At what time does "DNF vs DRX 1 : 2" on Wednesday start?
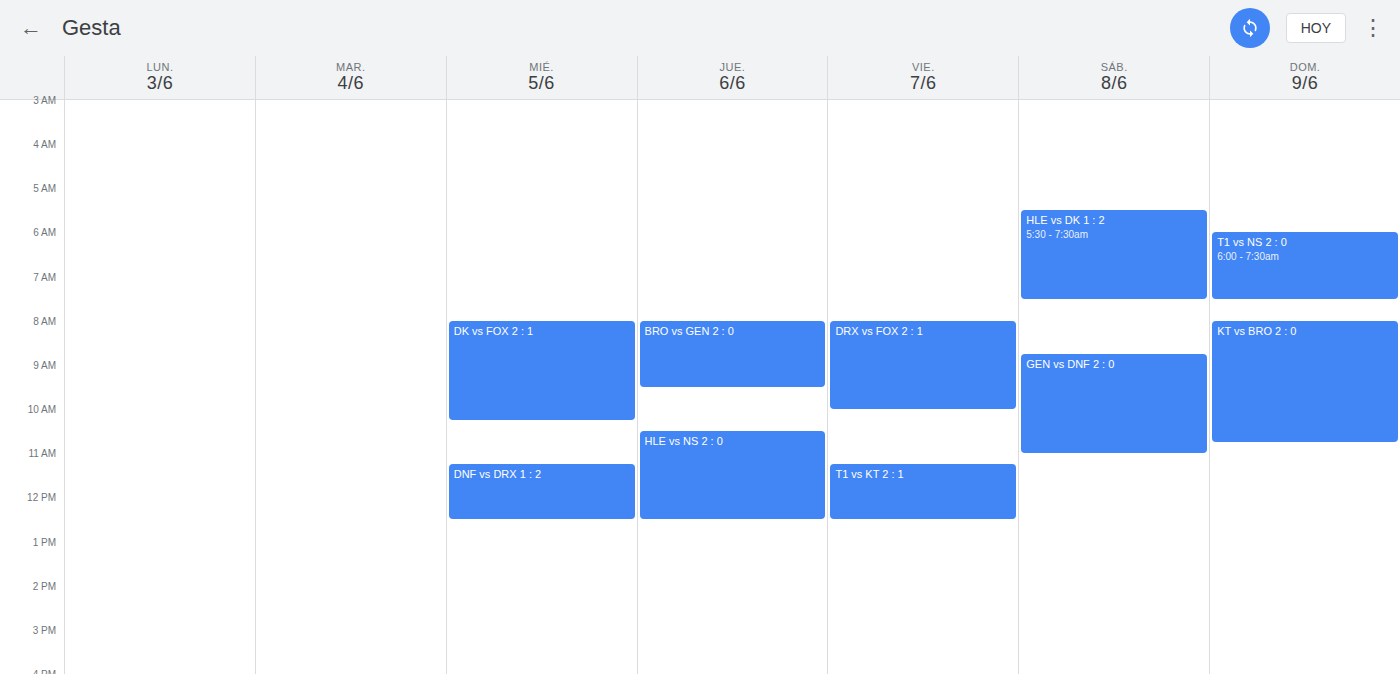
11:15 AM